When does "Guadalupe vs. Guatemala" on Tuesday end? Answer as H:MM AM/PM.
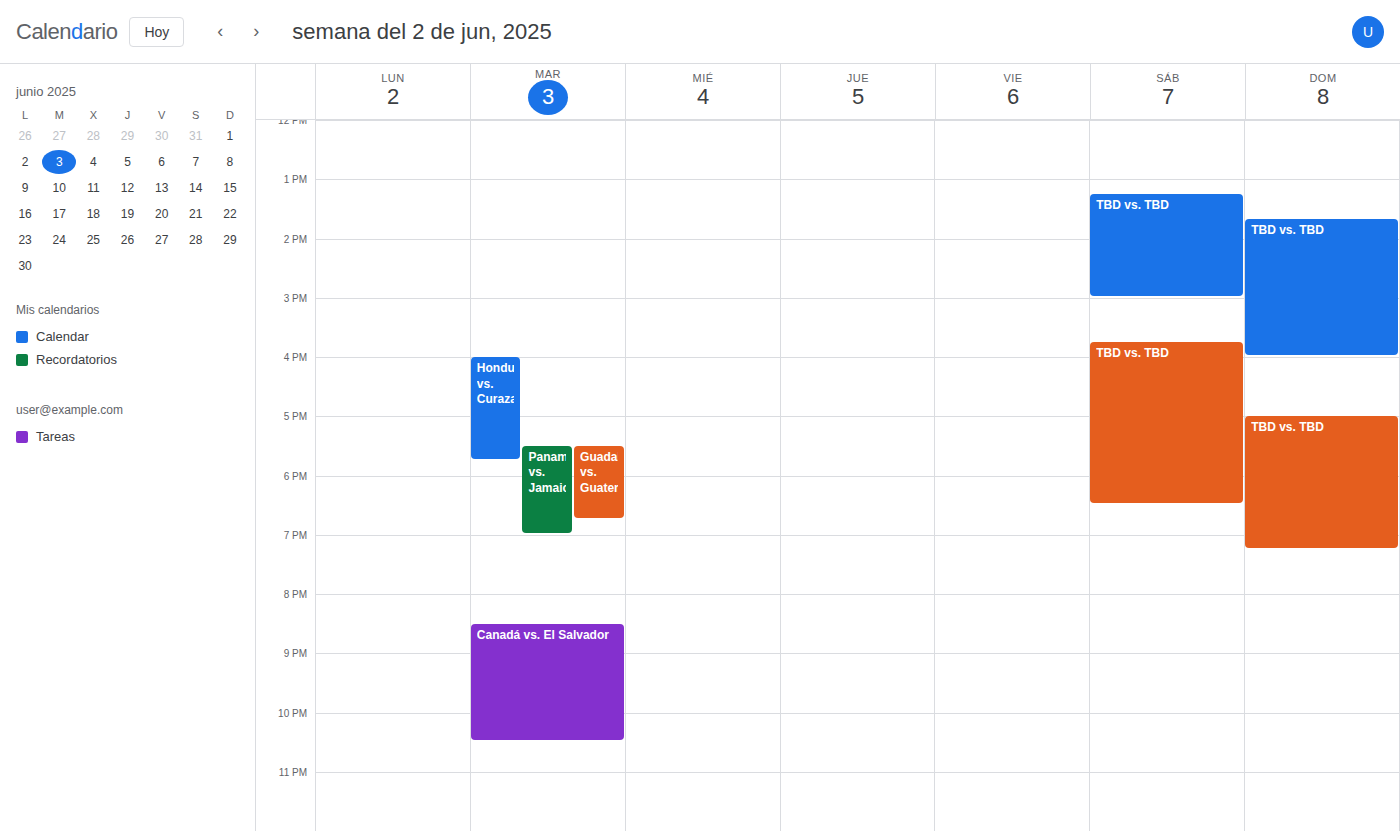
6:45 PM